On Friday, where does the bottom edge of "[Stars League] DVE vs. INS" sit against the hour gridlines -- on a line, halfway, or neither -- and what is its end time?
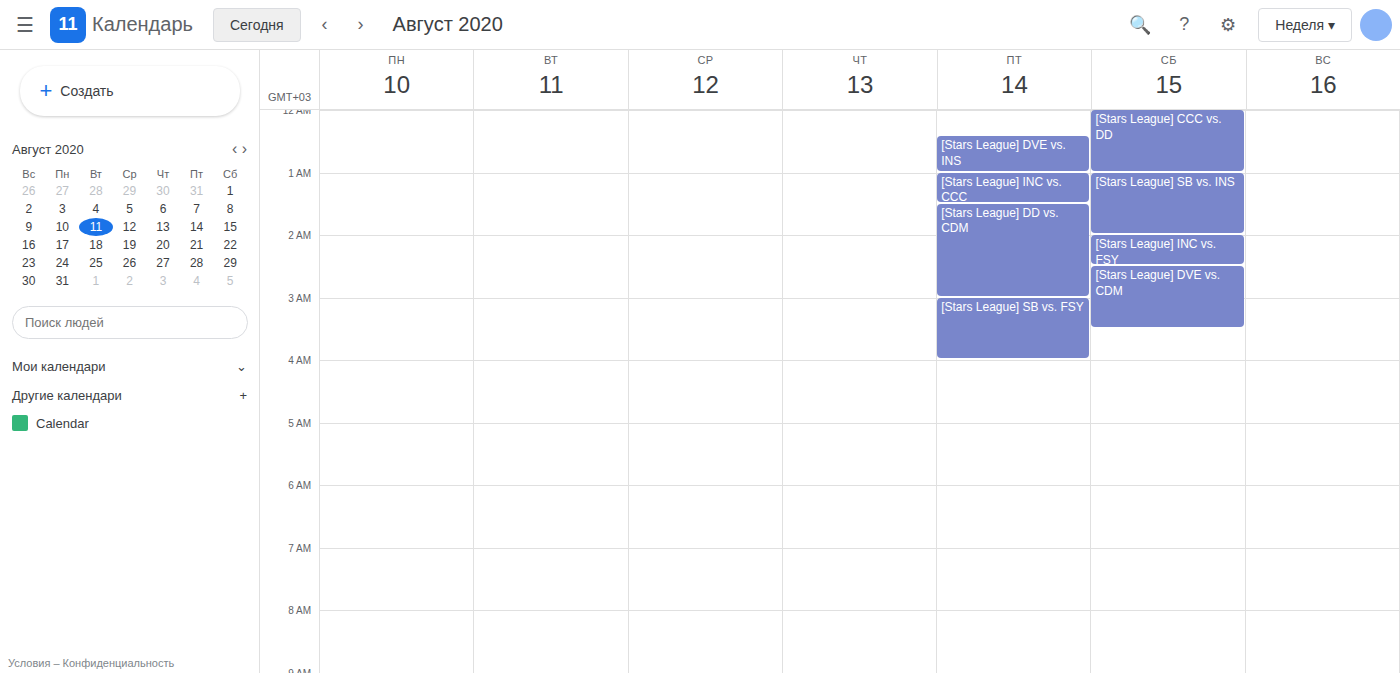
01:00 -- exactly on the 01:00 line.